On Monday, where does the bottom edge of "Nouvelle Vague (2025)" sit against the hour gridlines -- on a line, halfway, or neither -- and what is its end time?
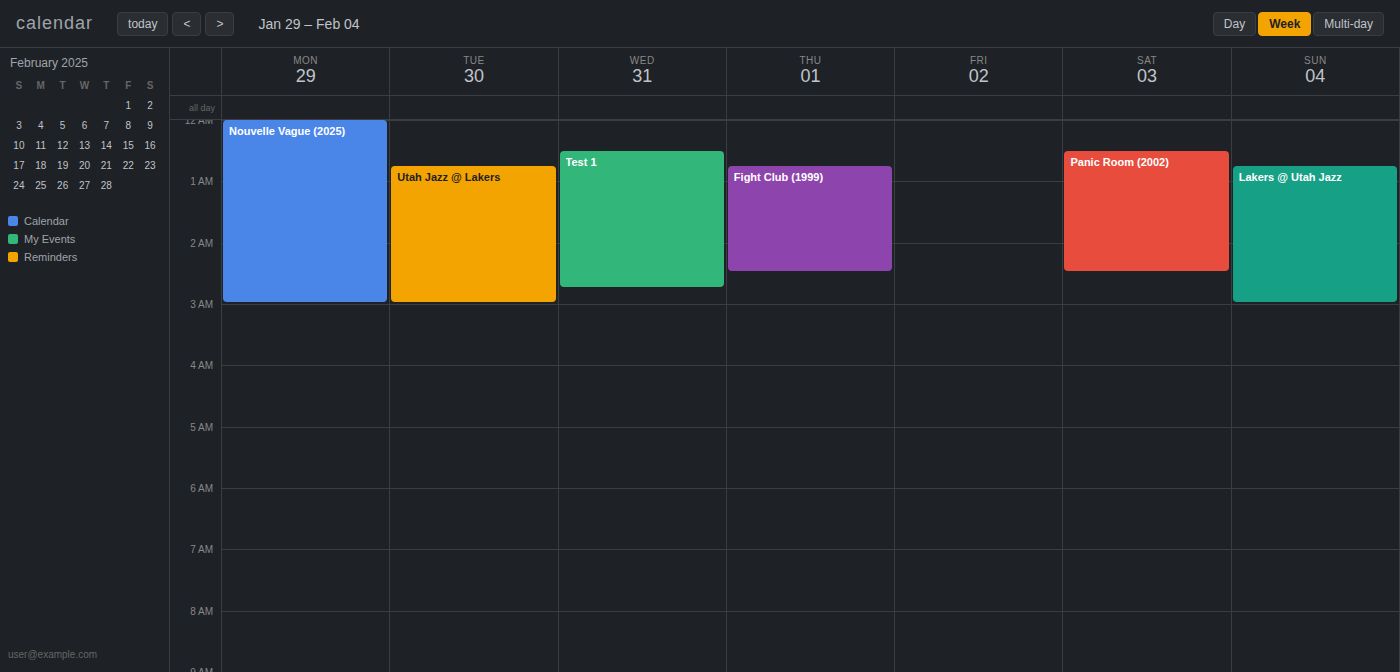
3:00 AM -- exactly on the 3 AM line.